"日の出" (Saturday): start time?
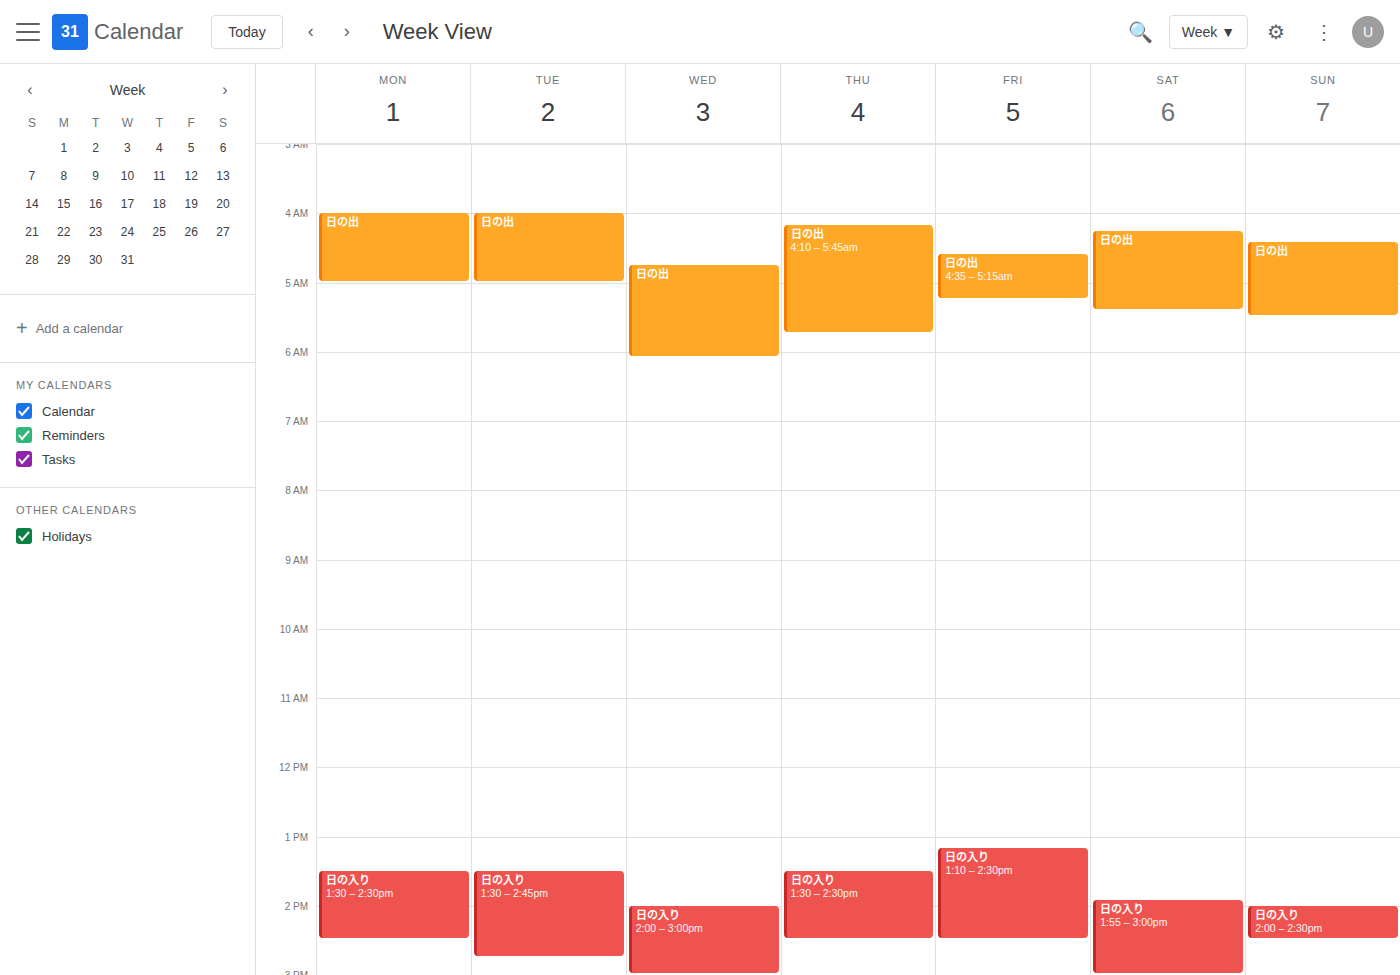
4:15 AM